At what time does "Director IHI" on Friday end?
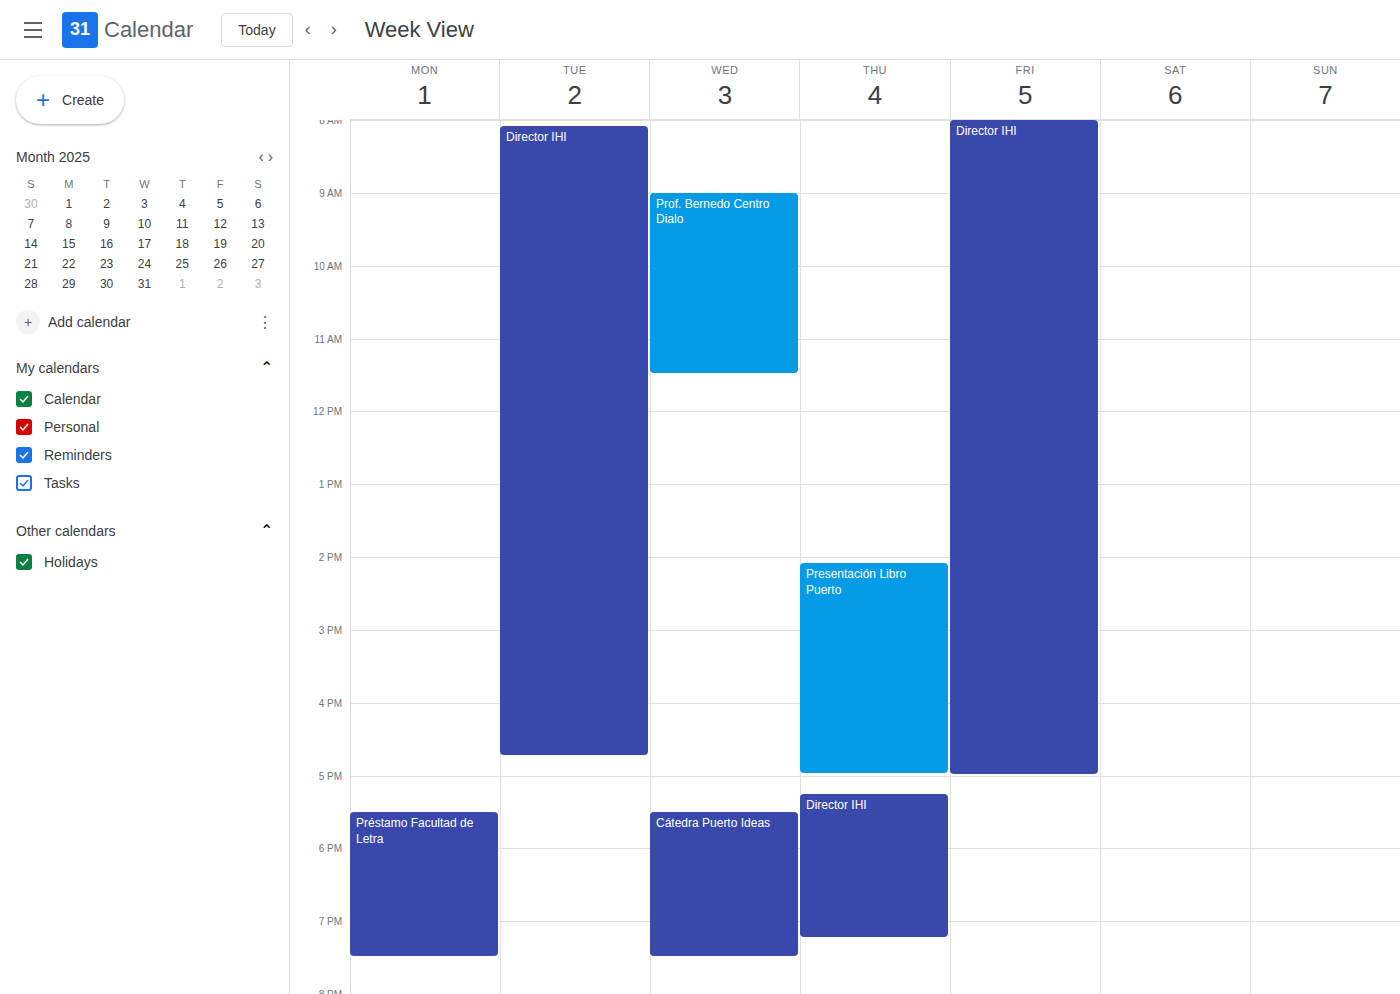
5:00 PM